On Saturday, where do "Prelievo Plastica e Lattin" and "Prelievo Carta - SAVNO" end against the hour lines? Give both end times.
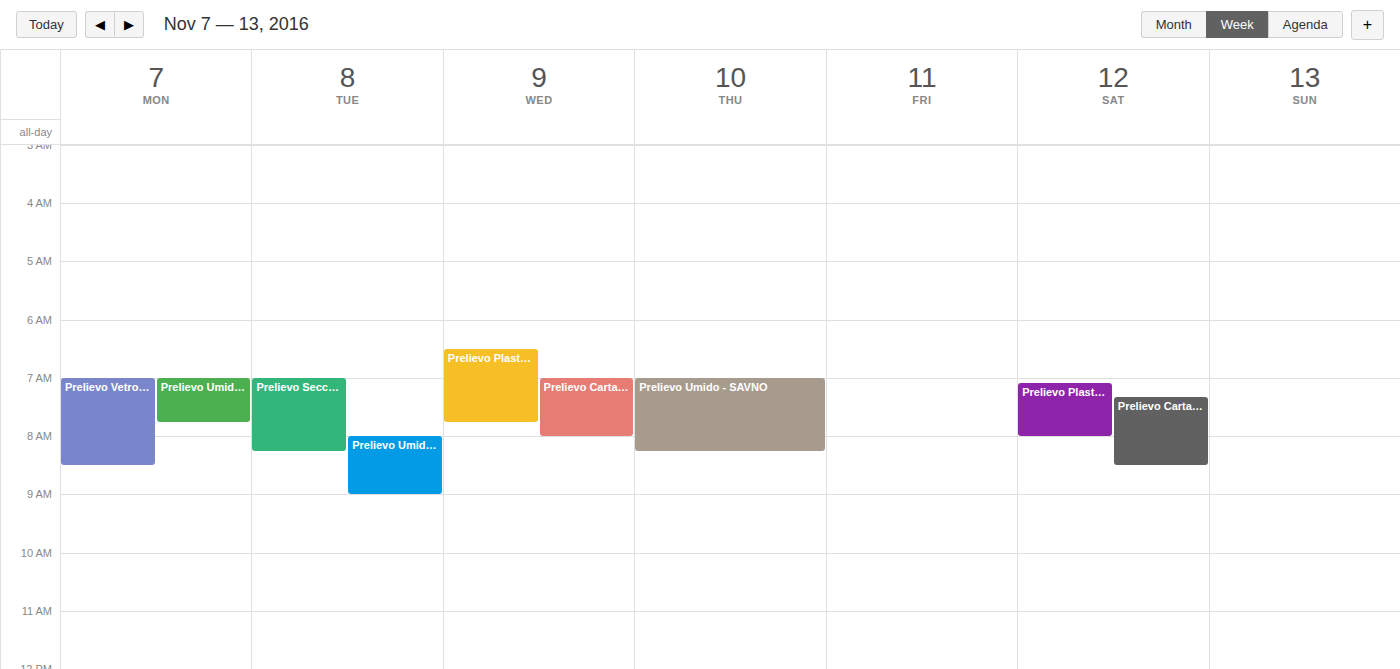
"Prelievo Plastica e Lattin": 8:00 AM, exactly on the 8 AM line. "Prelievo Carta - SAVNO": 8:30 AM, halfway between the 8 AM and 9 AM lines.